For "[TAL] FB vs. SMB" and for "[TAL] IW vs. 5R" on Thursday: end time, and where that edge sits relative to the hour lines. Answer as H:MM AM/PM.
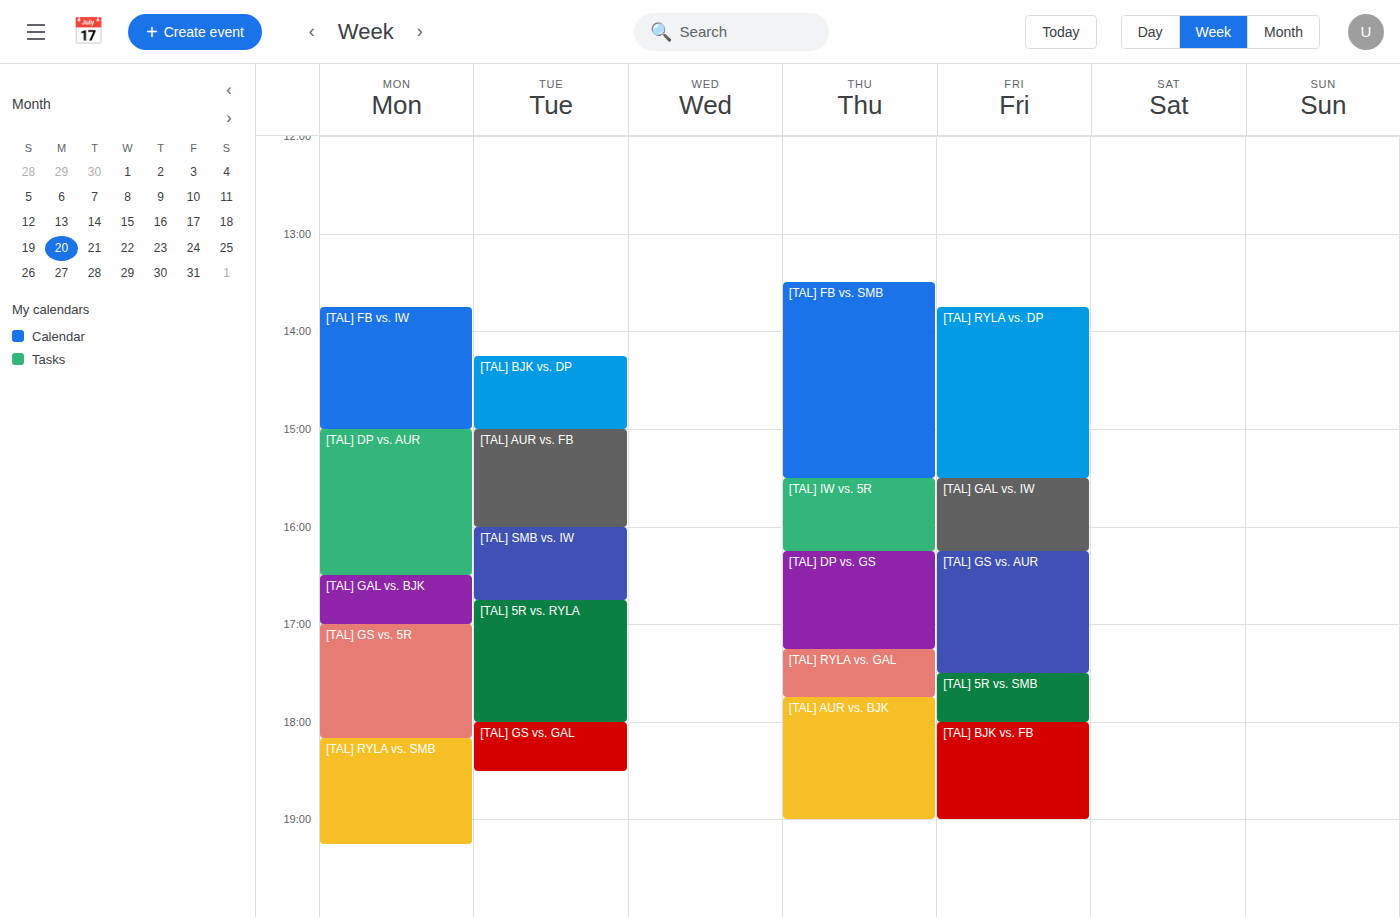
"[TAL] FB vs. SMB": 3:30 PM, halfway between the 3 PM and 4 PM lines. "[TAL] IW vs. 5R": 4:15 PM, neither: a quarter of the way from the 4 PM line to the 5 PM line.